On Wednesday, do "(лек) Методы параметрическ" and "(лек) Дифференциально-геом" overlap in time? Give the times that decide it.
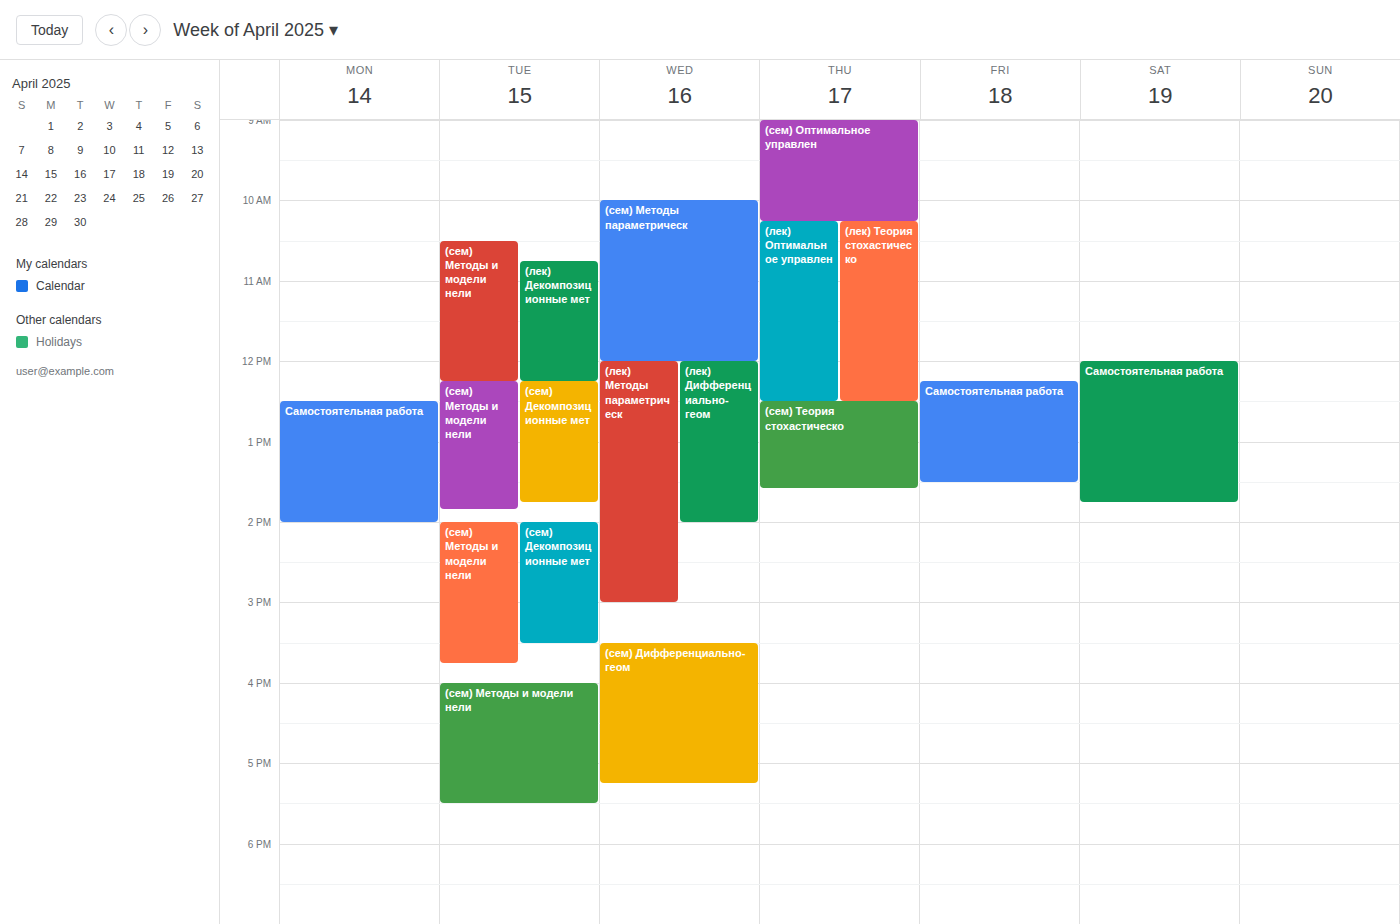
"(лек) Дифференциально-геом" runs 12:00 PM to 2:00 PM, inside "(лек) Методы параметрическ" -- they overlap.